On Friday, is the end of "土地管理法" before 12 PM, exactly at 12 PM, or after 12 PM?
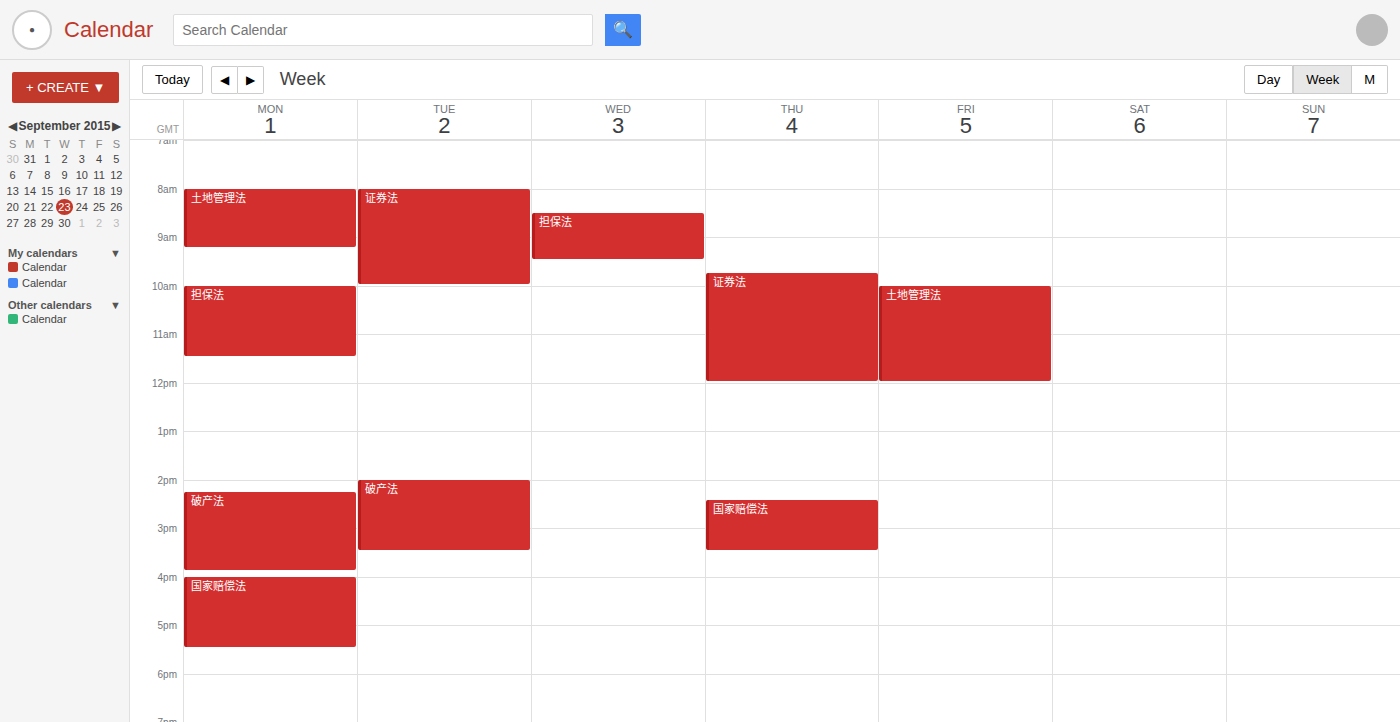
12:00 PM -- exactly at 12 PM, on the 12 PM line.